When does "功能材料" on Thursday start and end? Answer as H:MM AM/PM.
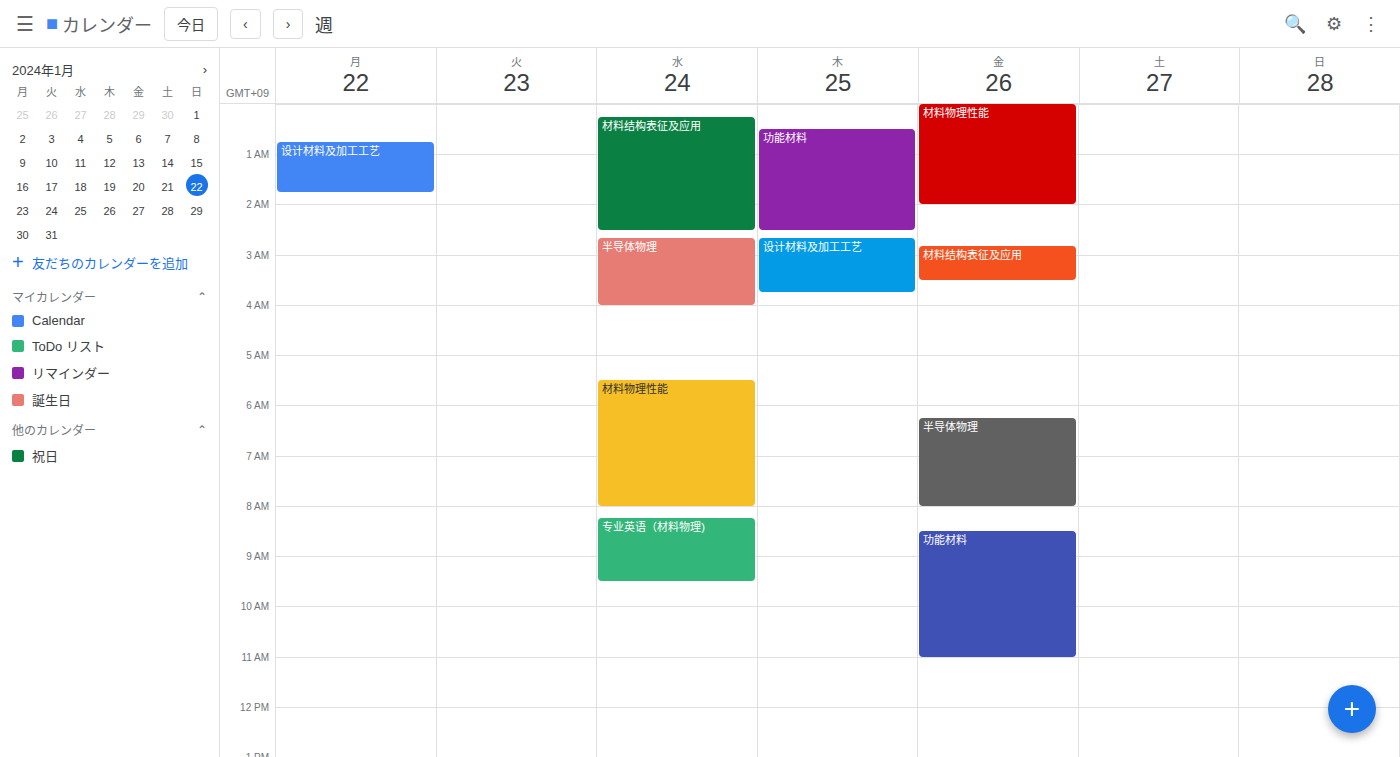
12:30 AM to 2:30 AM